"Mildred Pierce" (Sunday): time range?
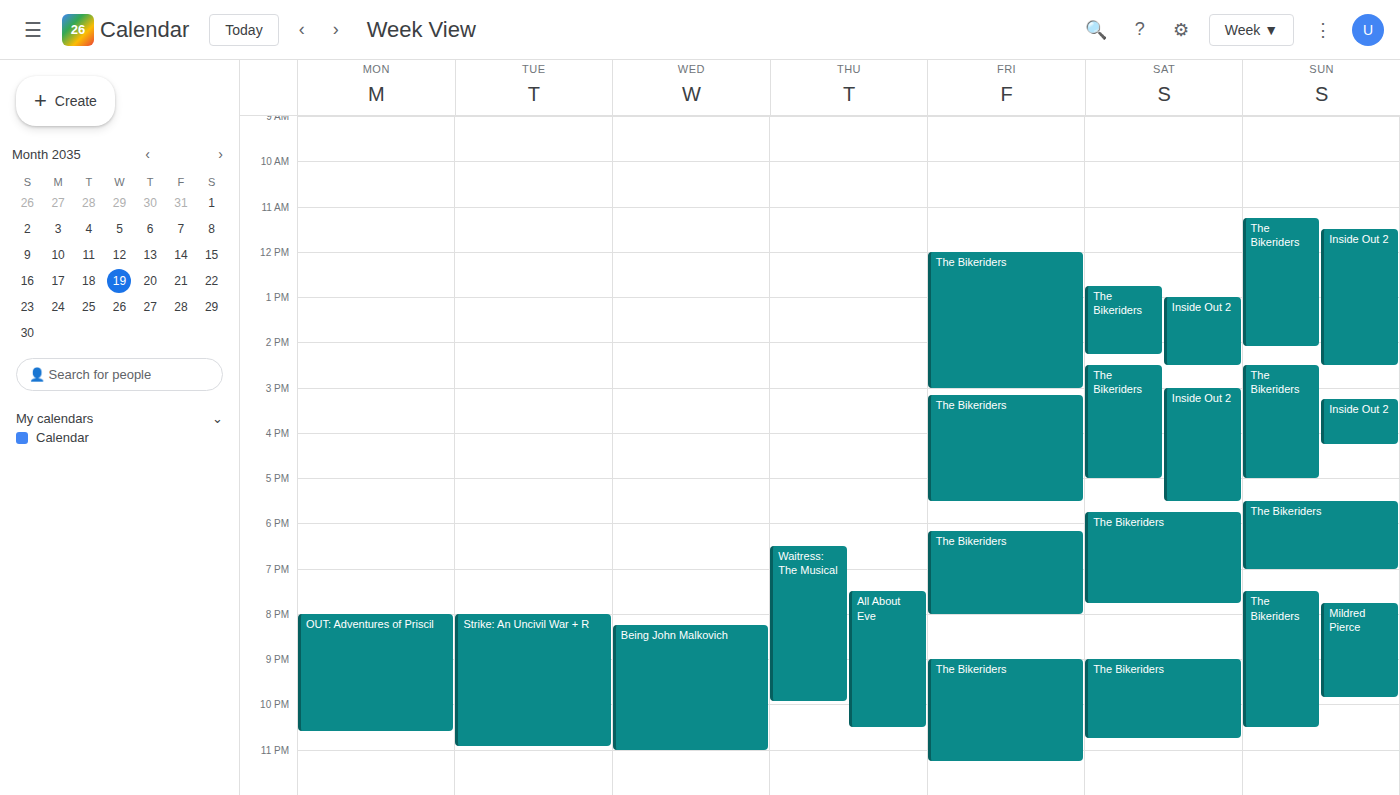
7:45 PM to 9:50 PM